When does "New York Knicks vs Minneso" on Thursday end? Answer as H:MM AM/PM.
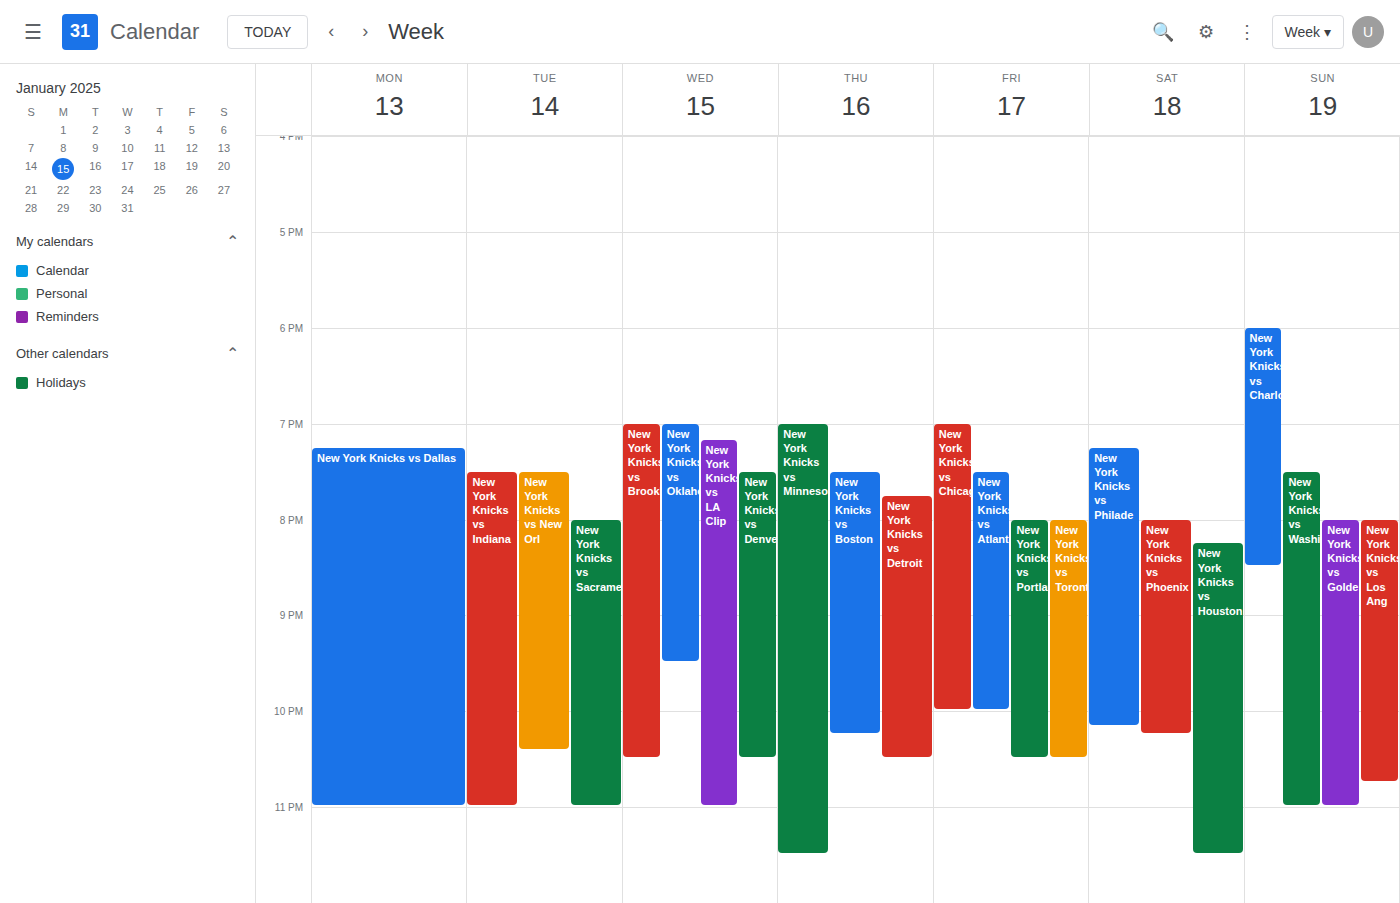
11:30 PM